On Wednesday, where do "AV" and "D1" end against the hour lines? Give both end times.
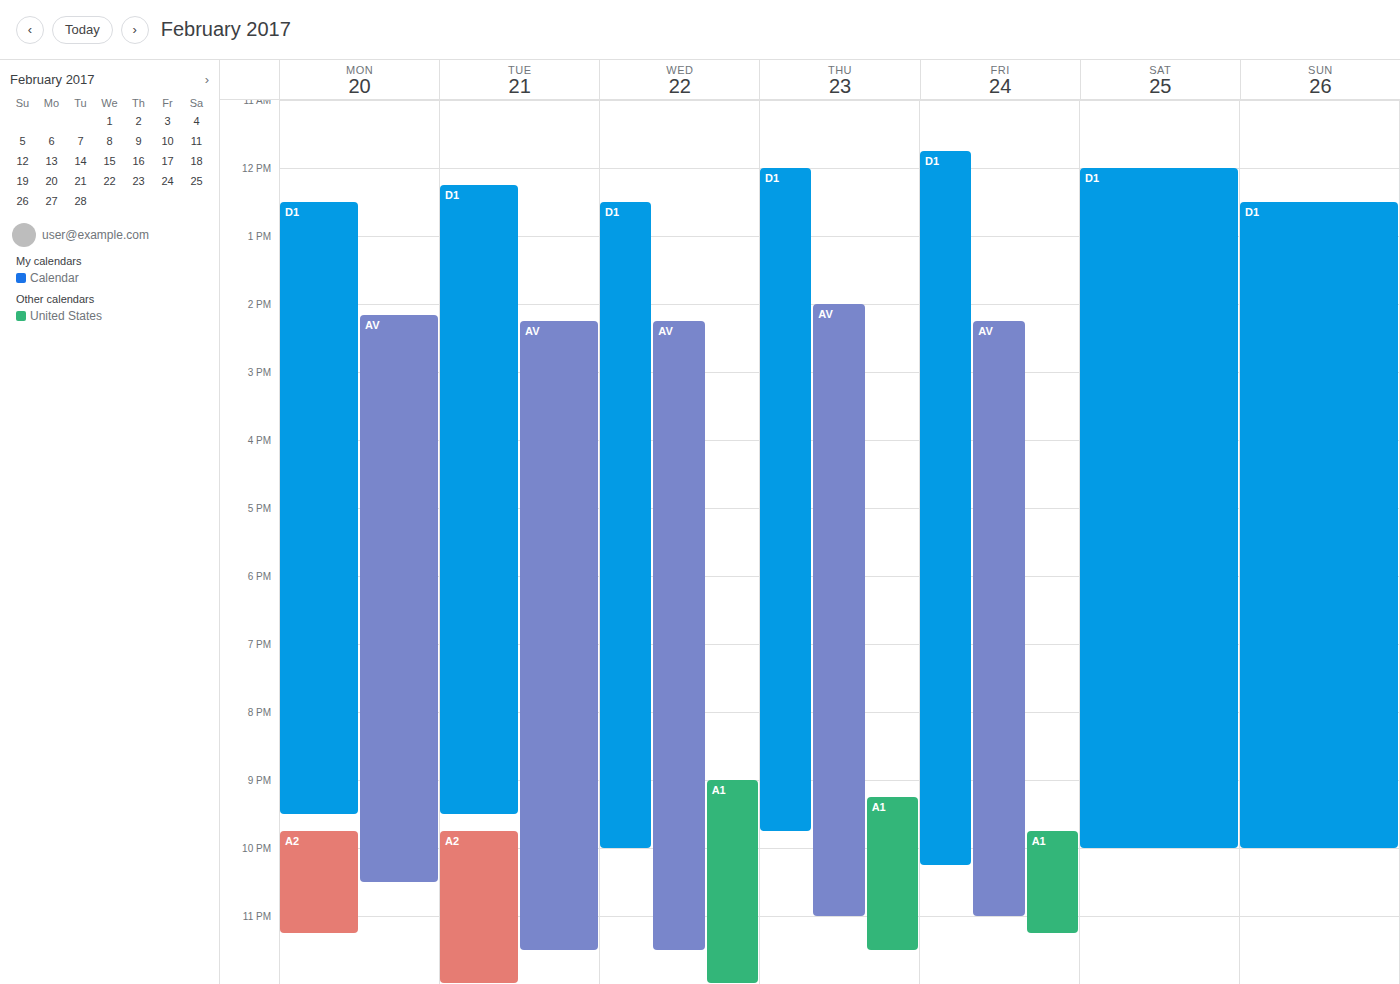
"AV": 11:30 PM, halfway between the 11 PM and 12 AM lines. "D1": 10:00 PM, exactly on the 10 PM line.